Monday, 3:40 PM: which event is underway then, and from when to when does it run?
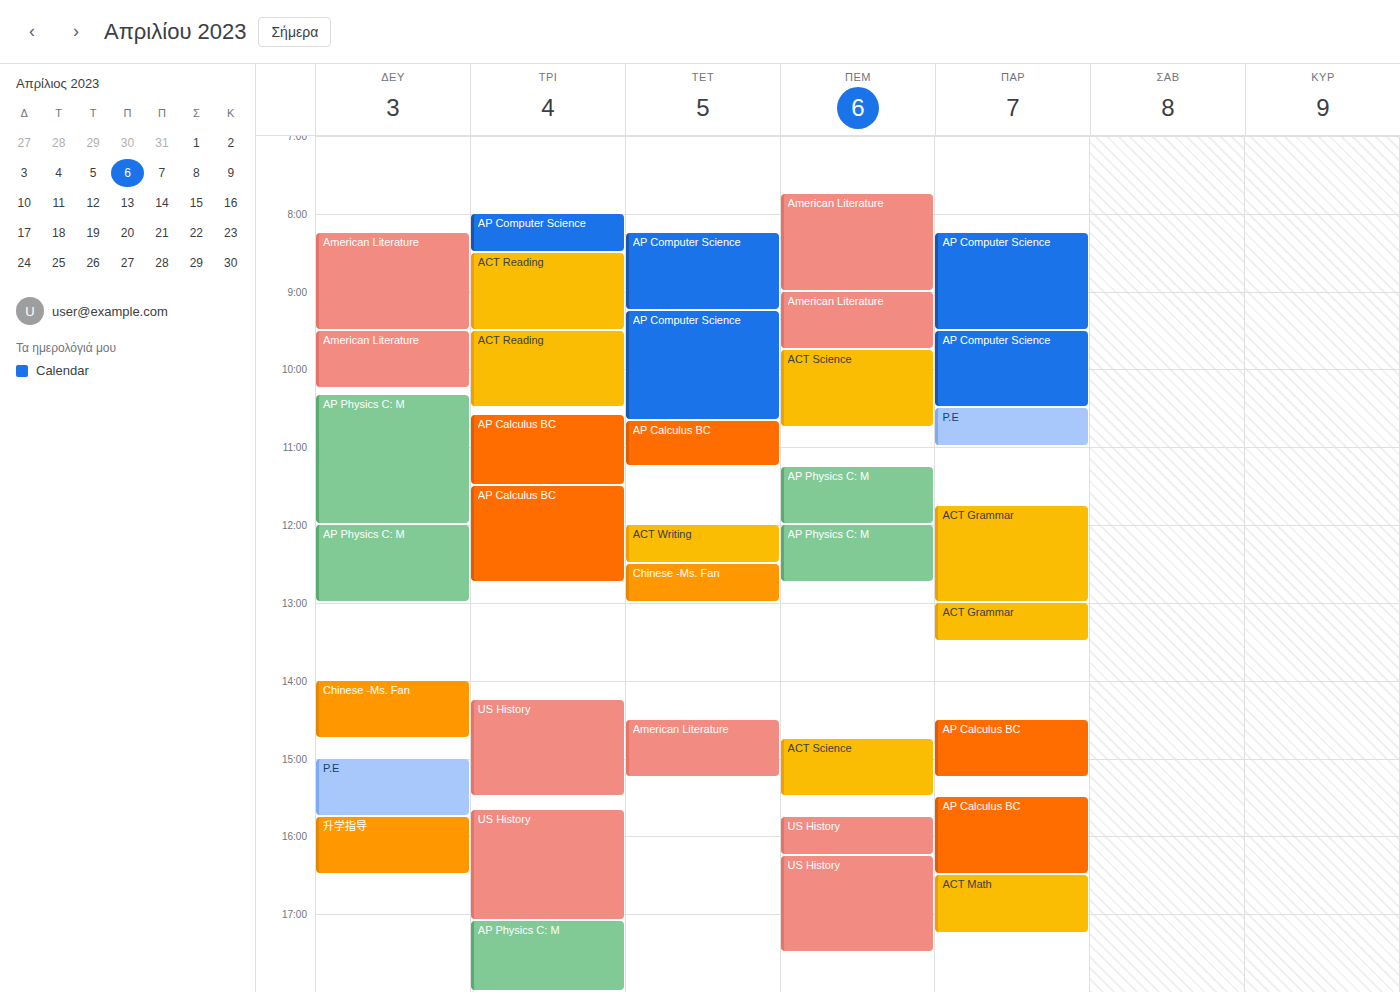
"P.E", 3:00 PM to 3:45 PM